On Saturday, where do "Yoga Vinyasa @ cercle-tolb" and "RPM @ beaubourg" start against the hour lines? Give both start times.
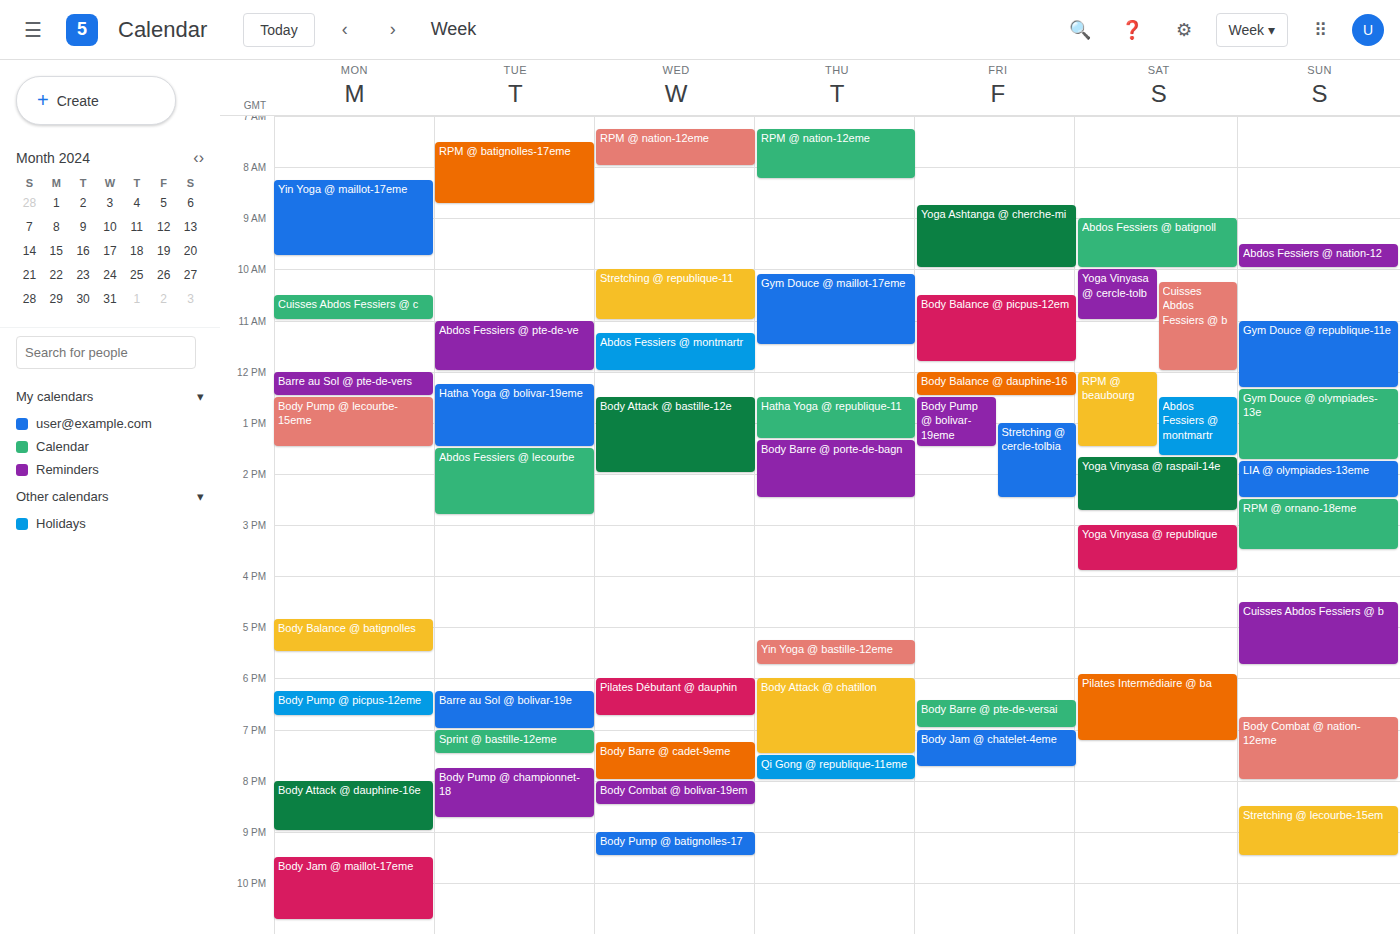
"Yoga Vinyasa @ cercle-tolb": 10:00 AM, exactly on the 10 AM line. "RPM @ beaubourg": 12:00 PM, exactly on the 12 PM line.